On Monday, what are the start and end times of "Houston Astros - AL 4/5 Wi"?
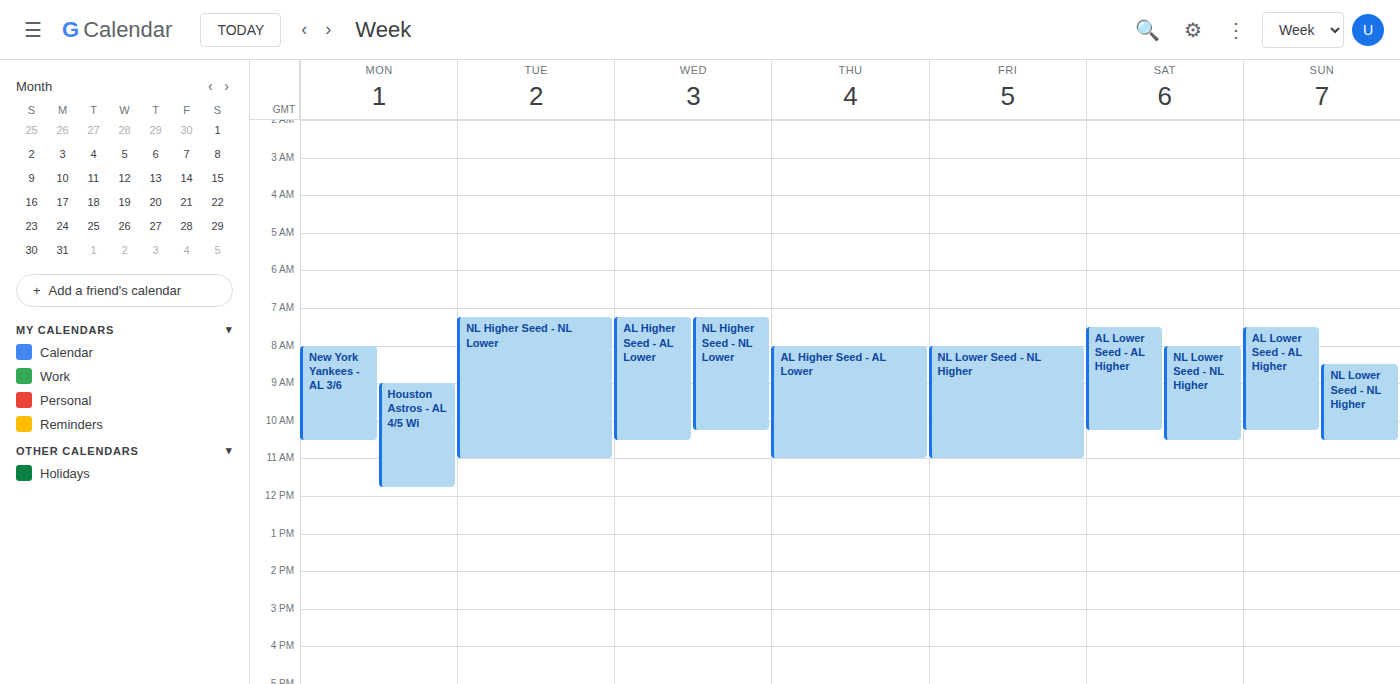
09:00 to 11:45